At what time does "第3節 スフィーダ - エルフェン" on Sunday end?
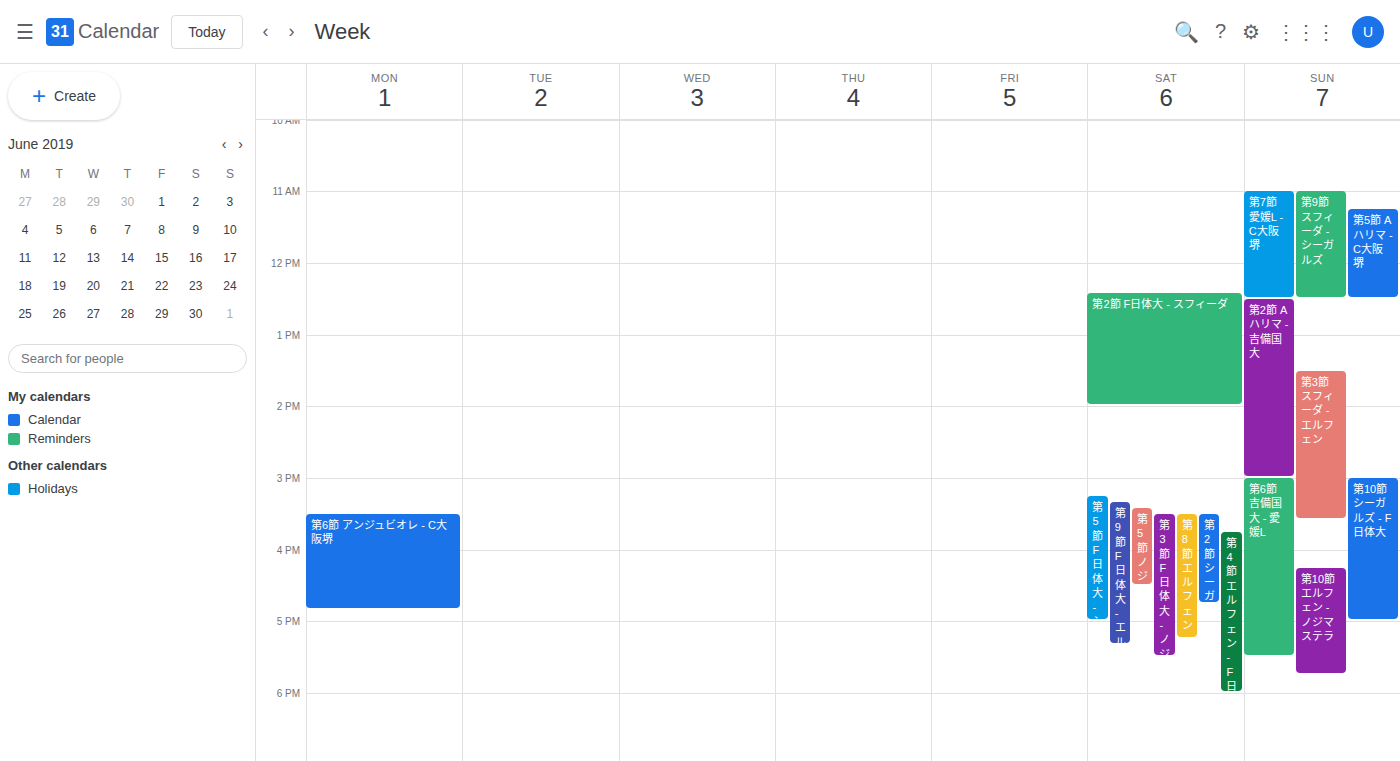
3:35 PM